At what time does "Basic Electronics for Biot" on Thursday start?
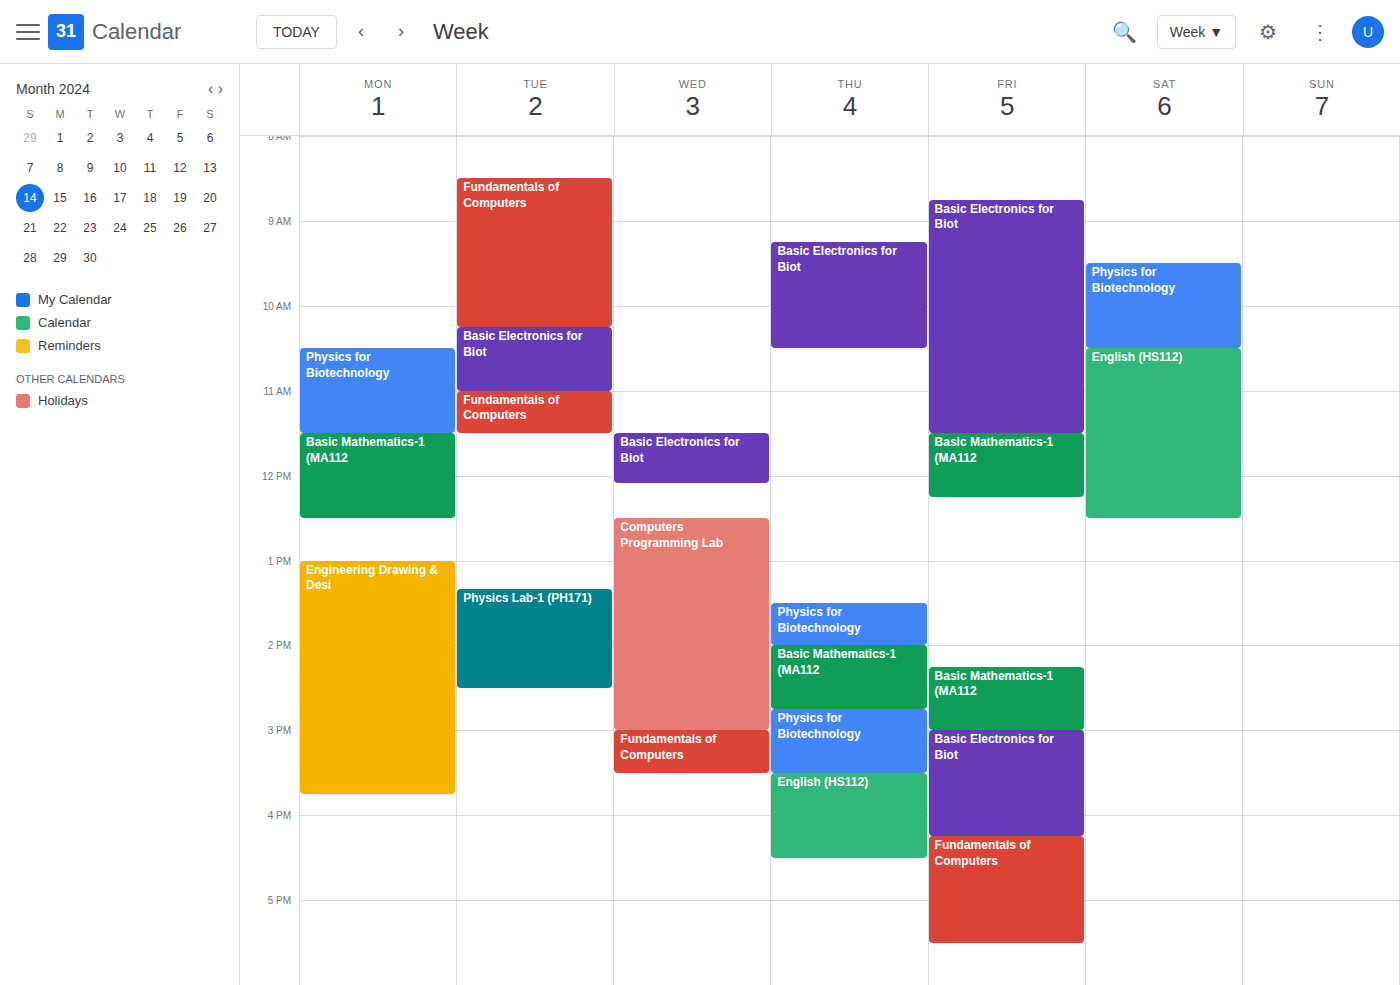
9:15 AM